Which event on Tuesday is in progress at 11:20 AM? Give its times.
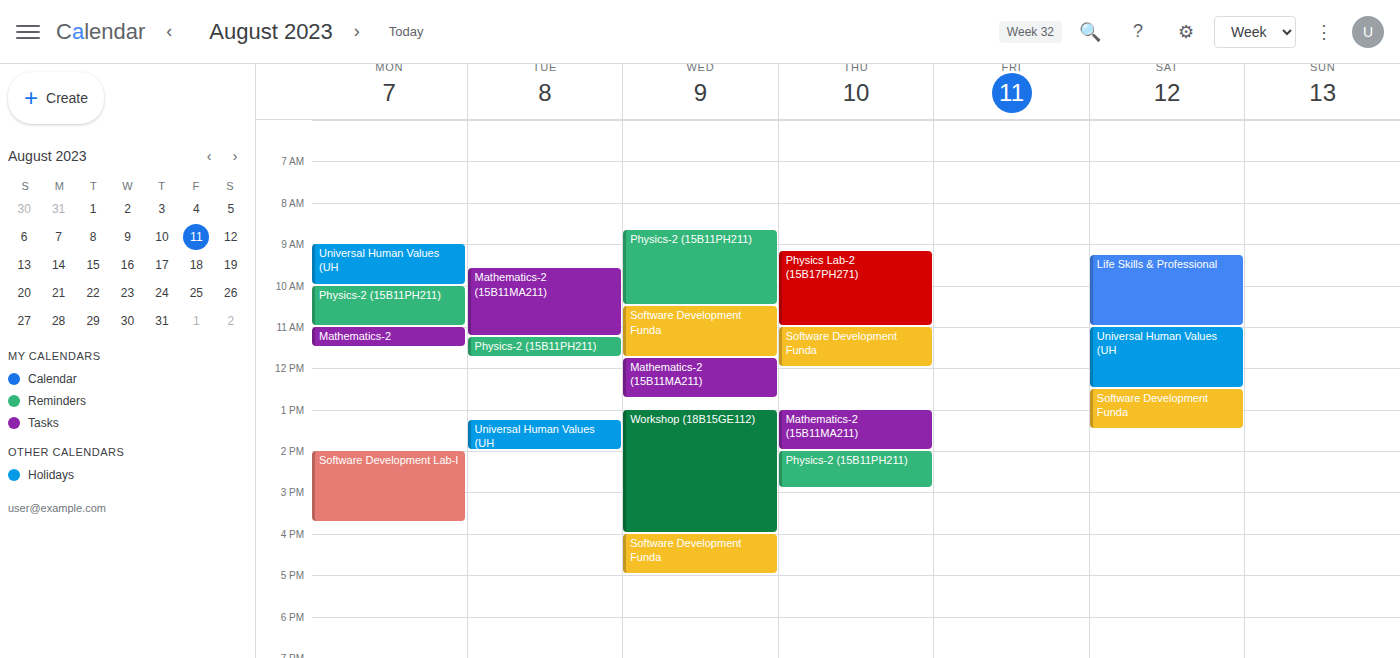
"Physics-2 (15B11PH211)", 11:15 AM to 11:45 AM